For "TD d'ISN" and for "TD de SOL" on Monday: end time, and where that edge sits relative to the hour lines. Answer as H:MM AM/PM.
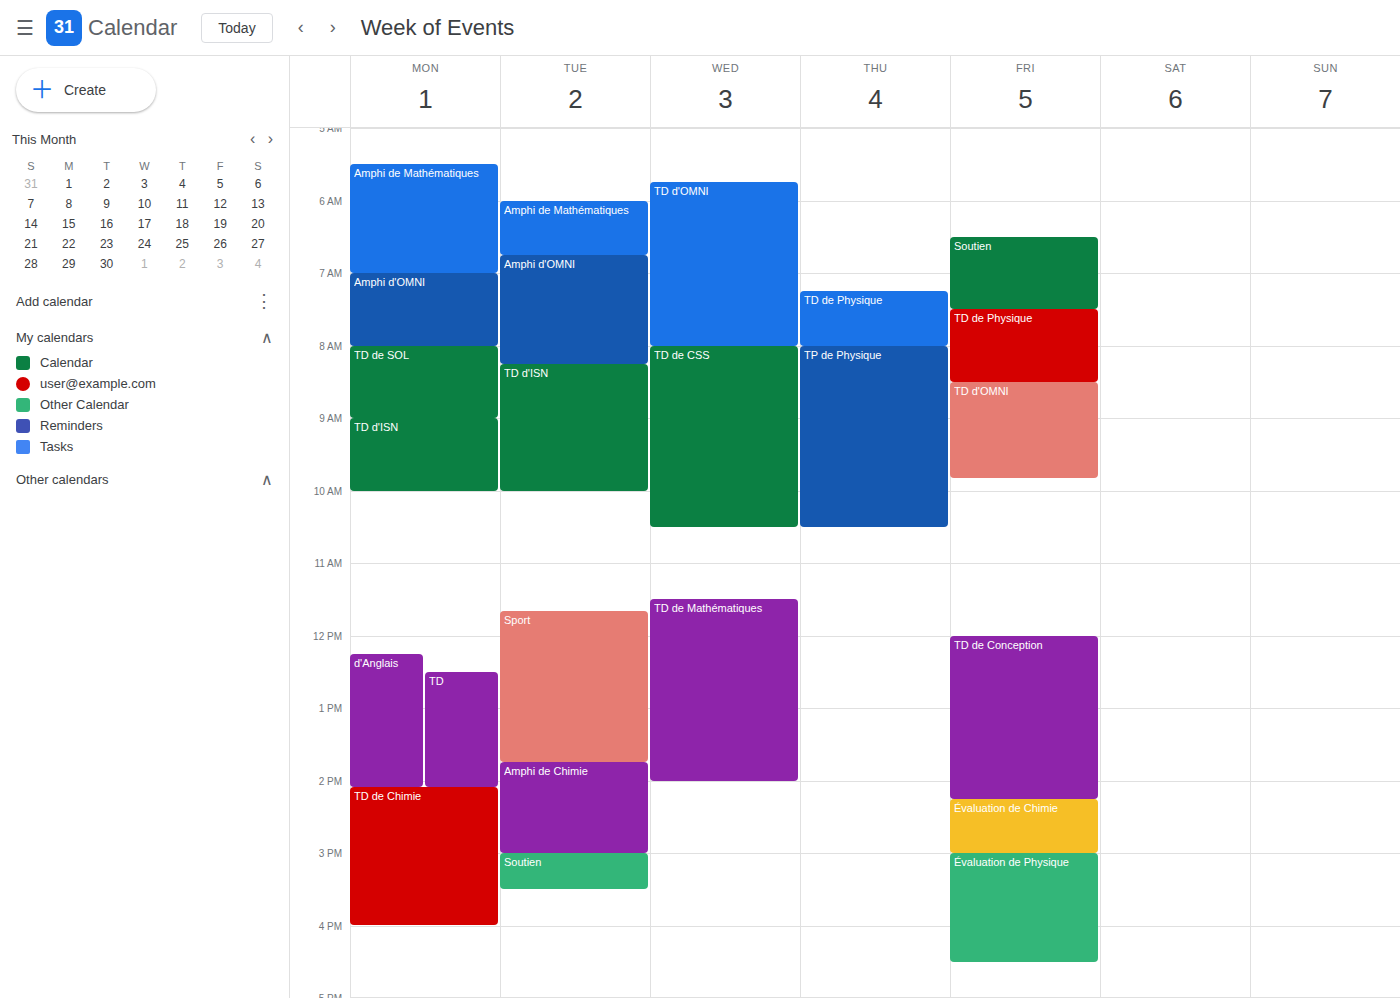
"TD d'ISN": 10:00 AM, exactly on the 10 AM line. "TD de SOL": 9:00 AM, exactly on the 9 AM line.